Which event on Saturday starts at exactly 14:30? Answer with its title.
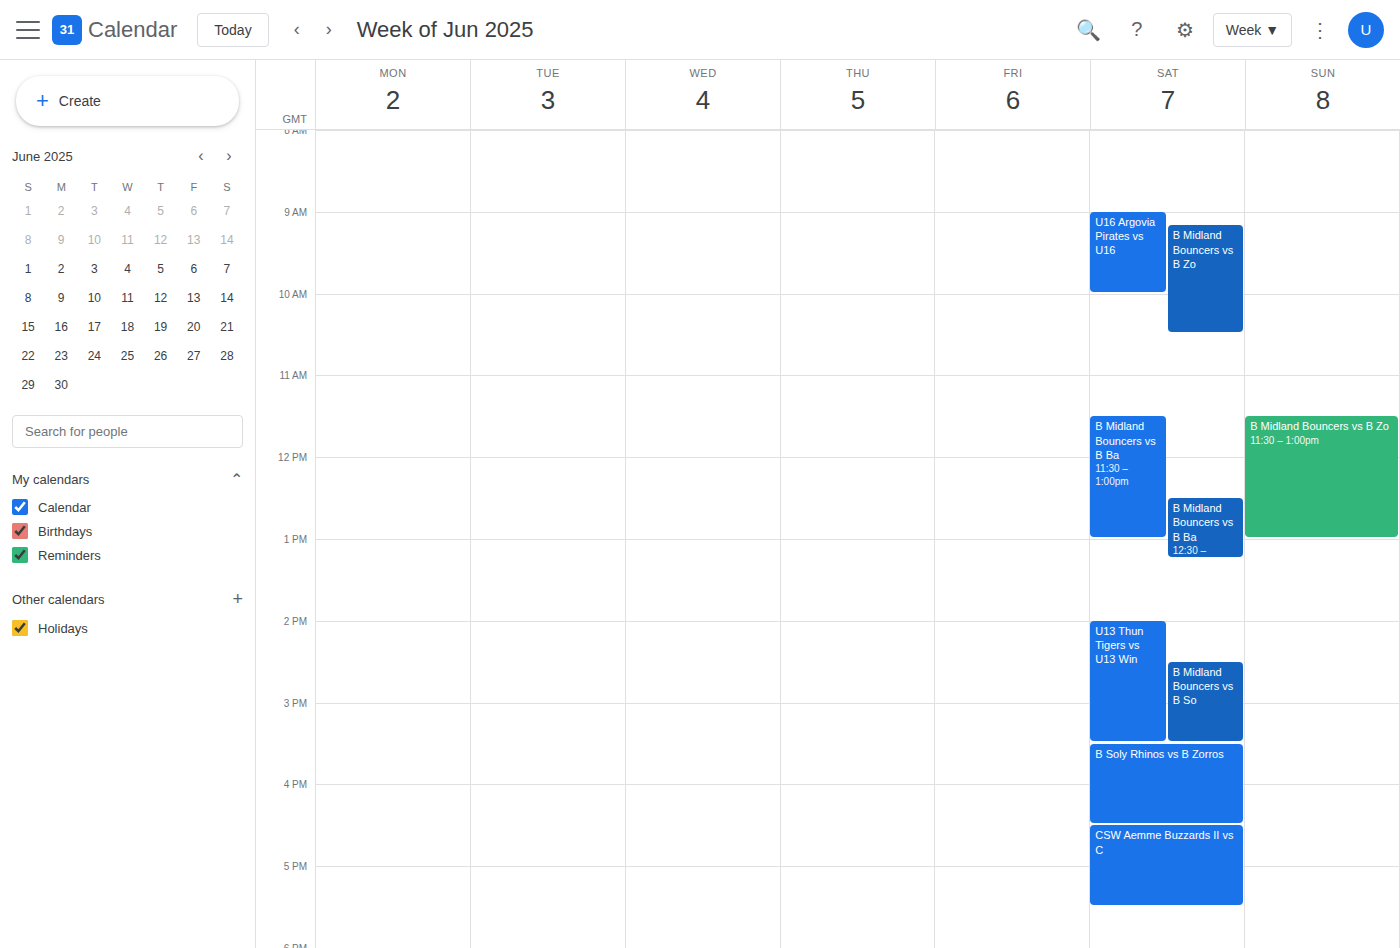
"B Midland Bouncers vs B So"